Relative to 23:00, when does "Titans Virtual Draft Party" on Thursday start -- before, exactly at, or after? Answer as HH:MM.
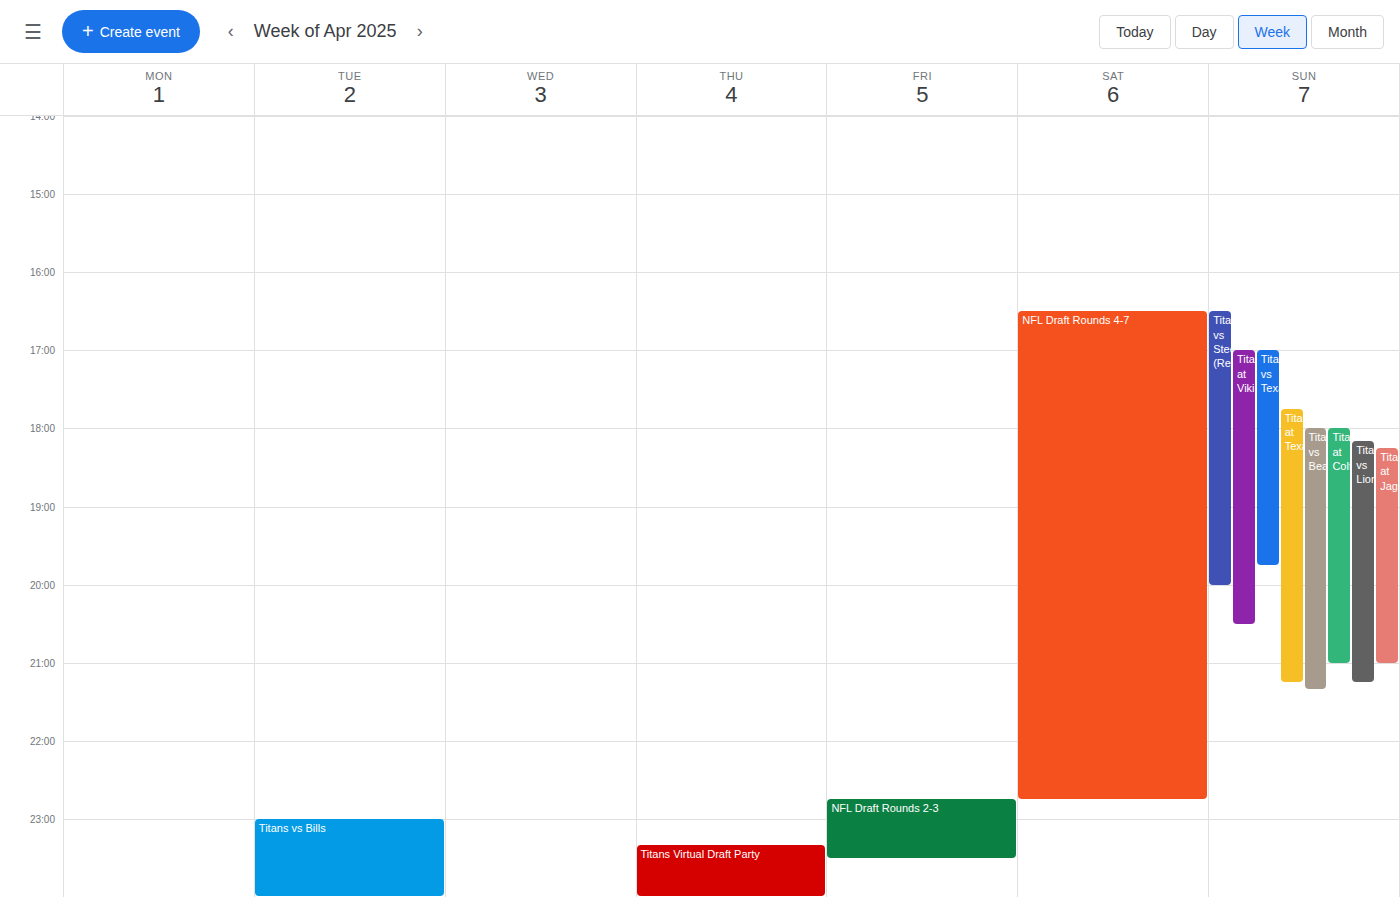
23:20 -- after 23:00, 20 minutes below the 23:00 line.